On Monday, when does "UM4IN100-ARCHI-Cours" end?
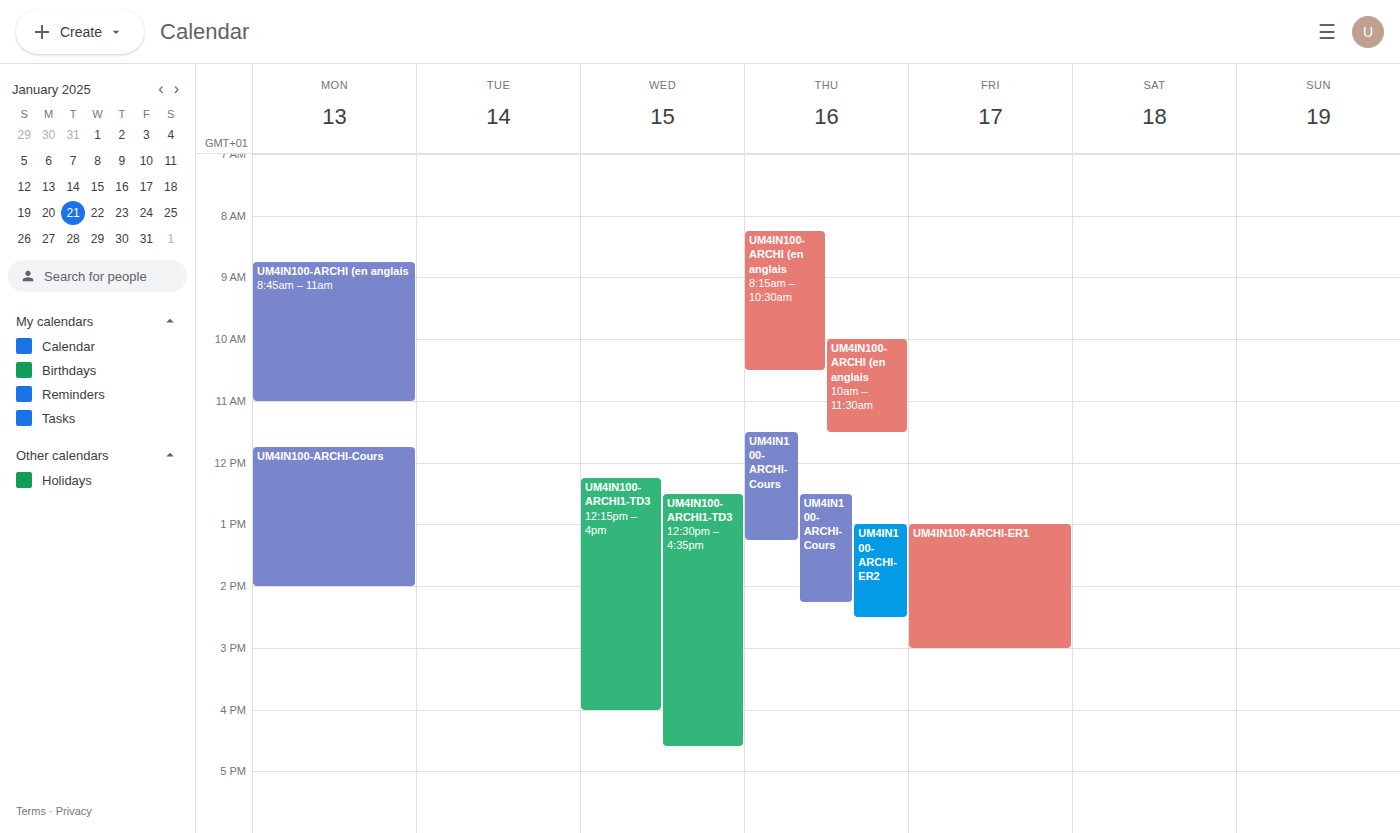
2:00 PM